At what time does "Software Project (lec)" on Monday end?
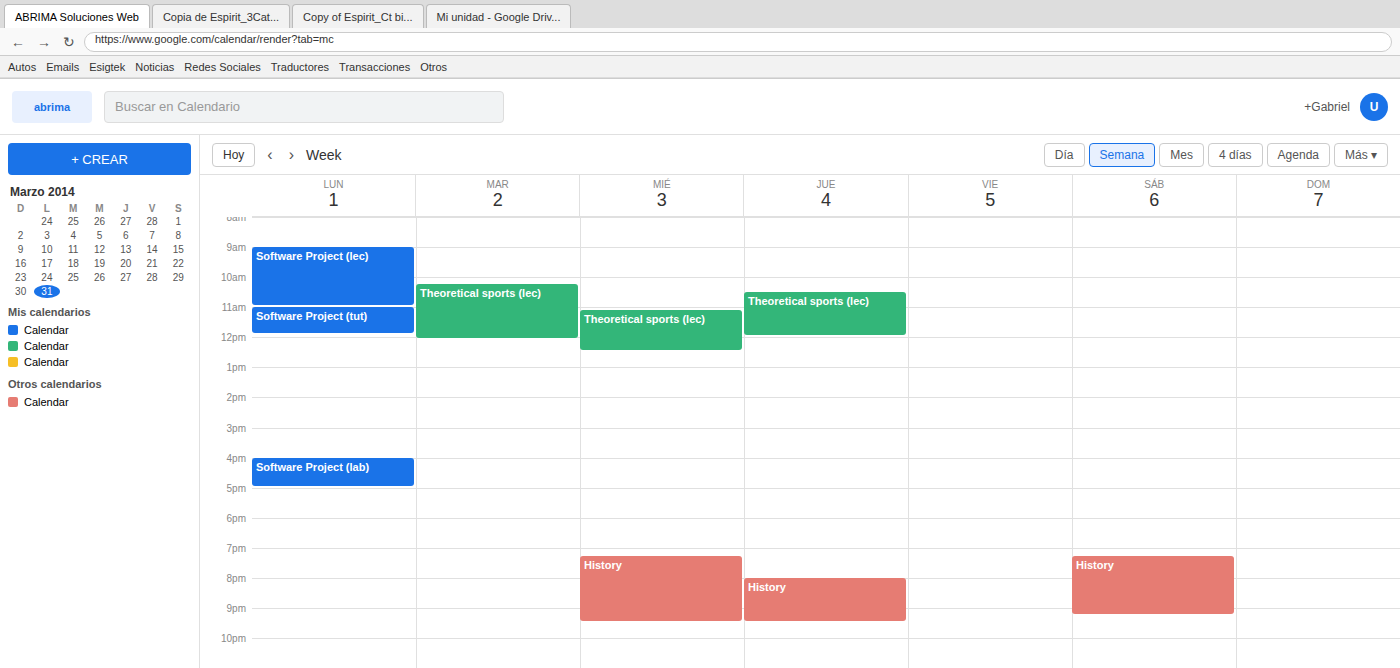
11:00 AM